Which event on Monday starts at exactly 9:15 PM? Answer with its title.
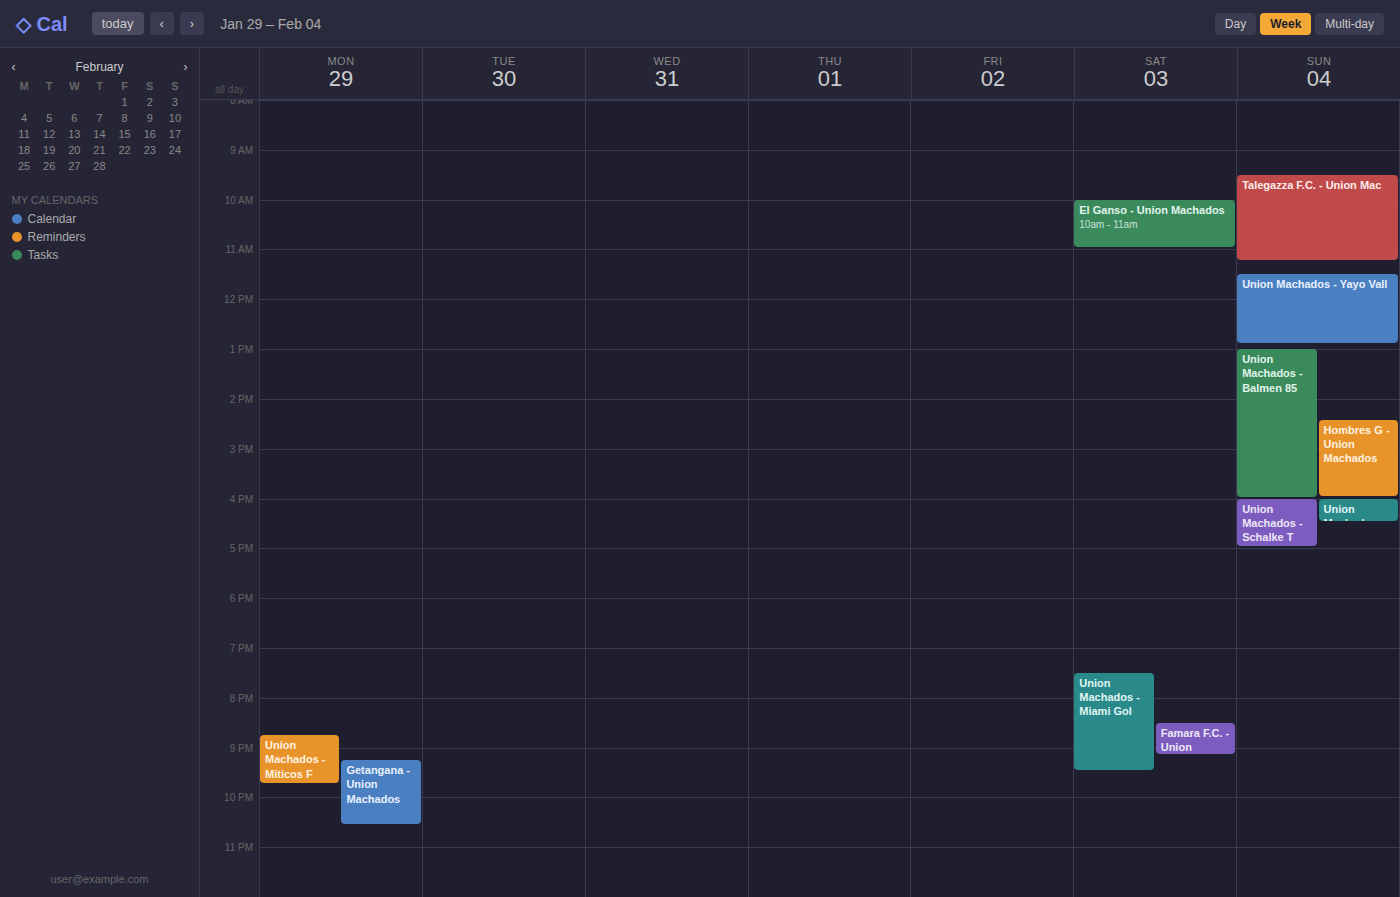
"Getangana - Union Machados"